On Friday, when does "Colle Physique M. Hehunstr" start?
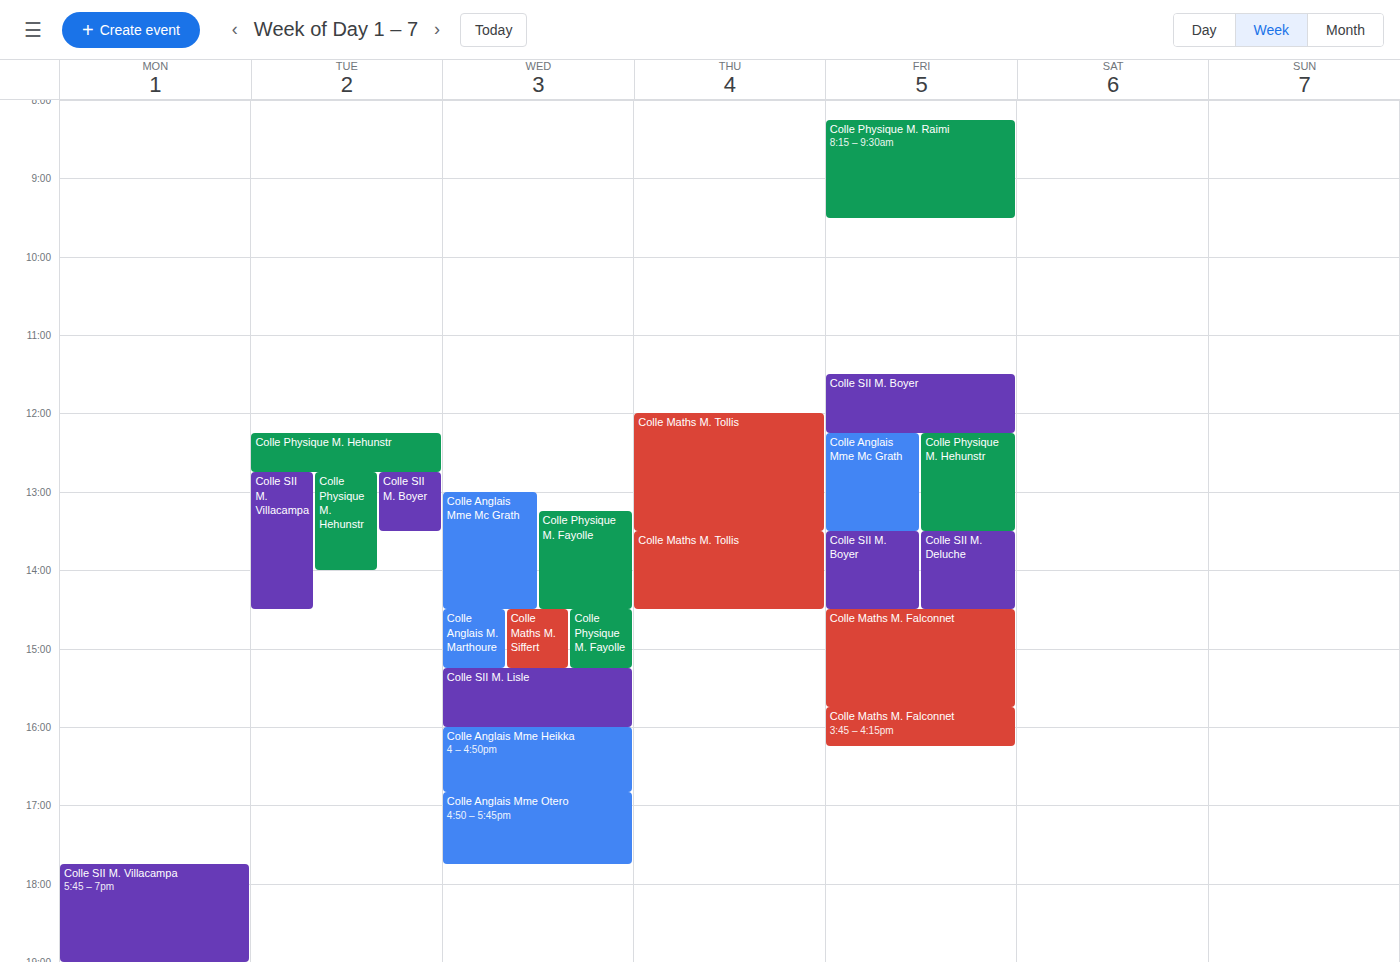
12:15 PM